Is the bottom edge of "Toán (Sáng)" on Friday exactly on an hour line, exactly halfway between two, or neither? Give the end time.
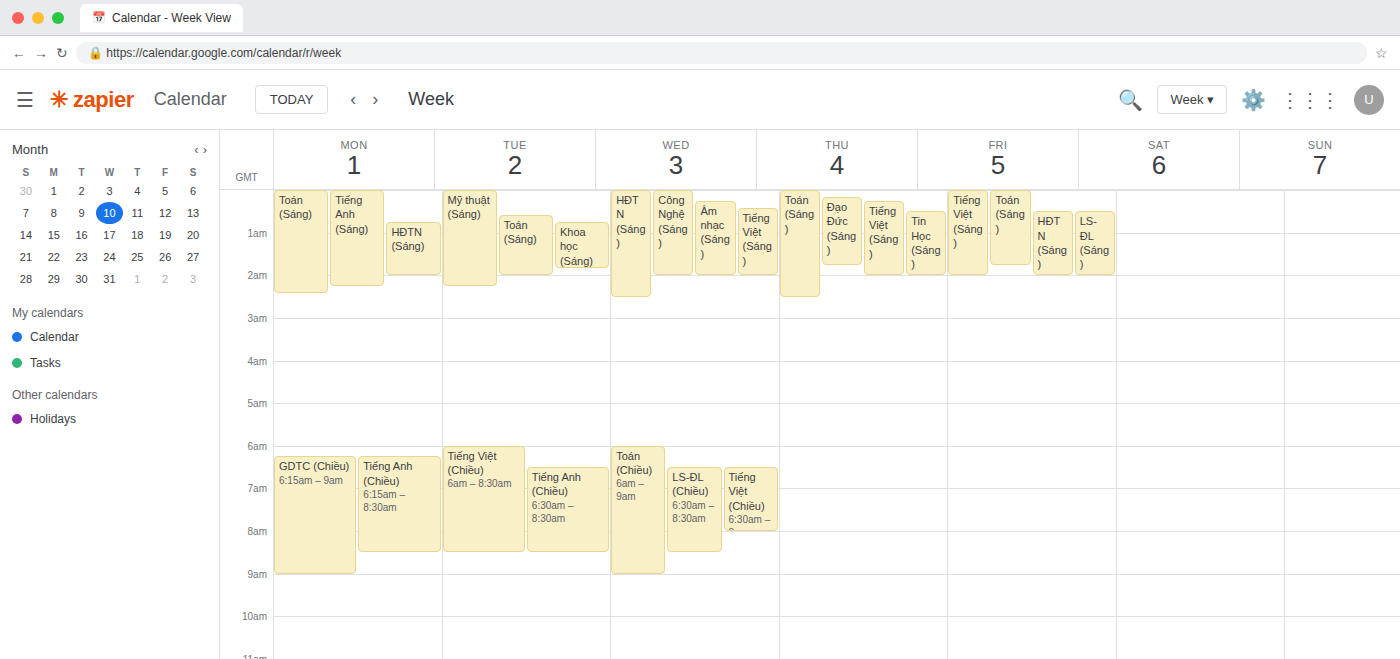
1:45 AM -- neither: three quarters of the way from the 1 AM line to the 2 AM line.